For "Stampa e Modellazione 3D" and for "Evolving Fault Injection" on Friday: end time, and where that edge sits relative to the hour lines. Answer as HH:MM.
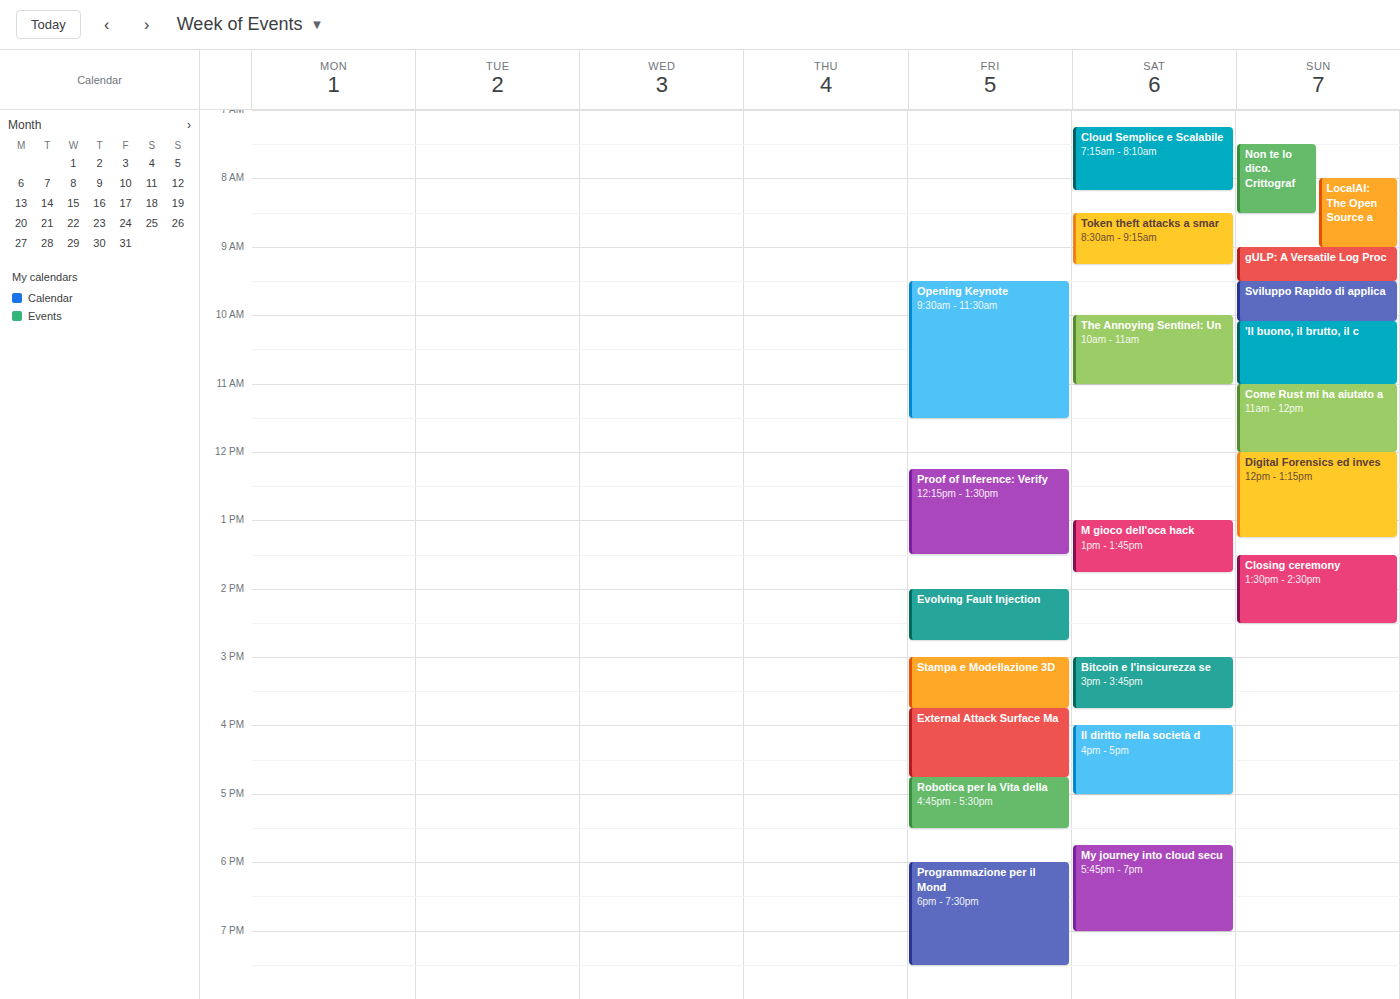
"Stampa e Modellazione 3D": 15:45, neither: three quarters of the way from the 15:00 line to the 16:00 line. "Evolving Fault Injection": 14:45, neither: three quarters of the way from the 14:00 line to the 15:00 line.